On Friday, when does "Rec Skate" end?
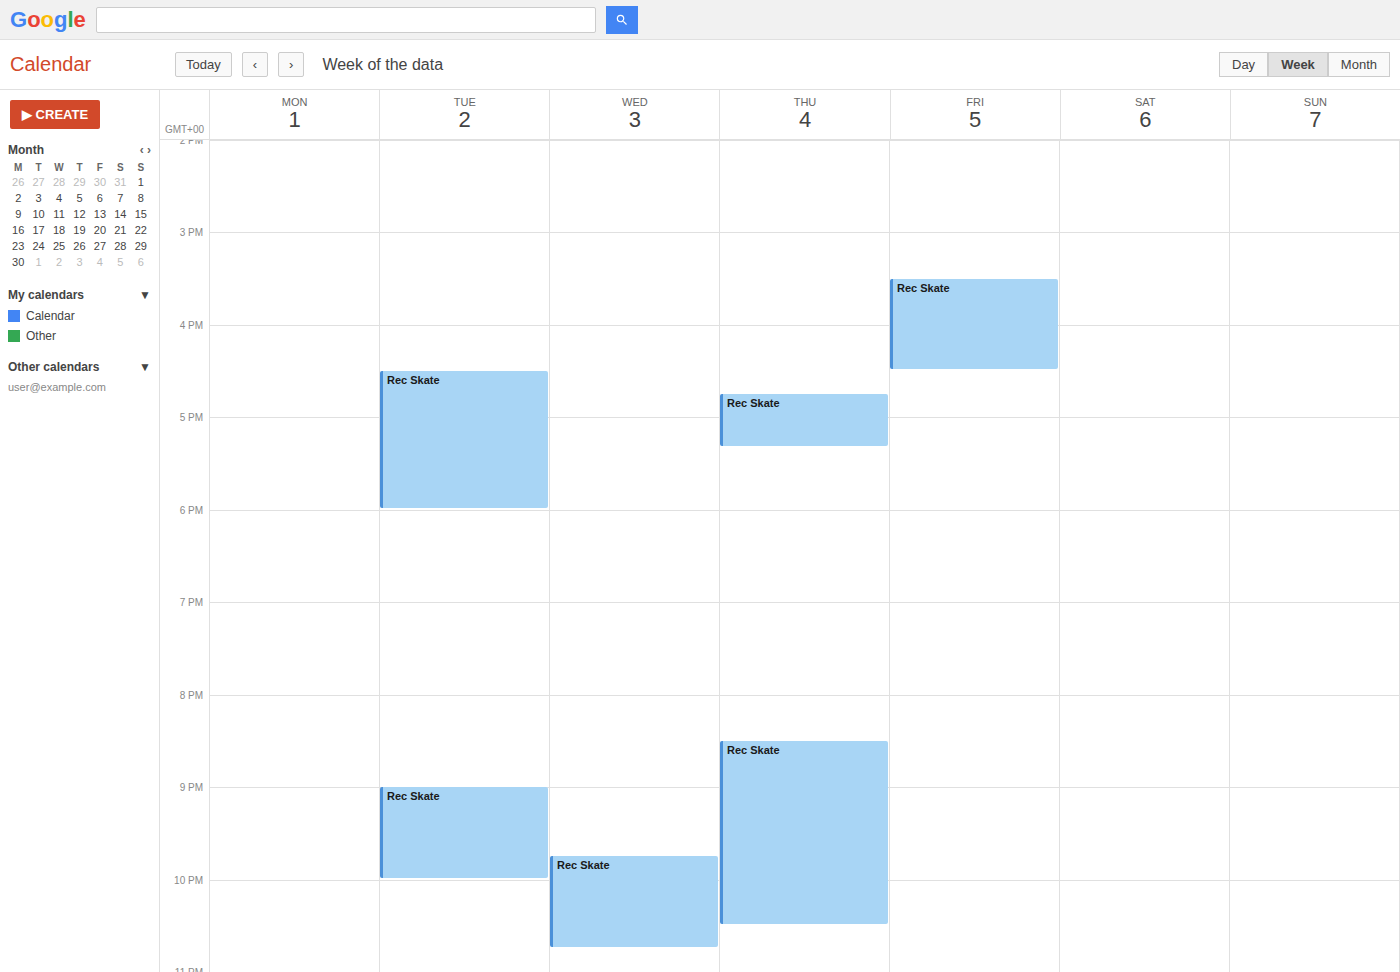
4:30 PM